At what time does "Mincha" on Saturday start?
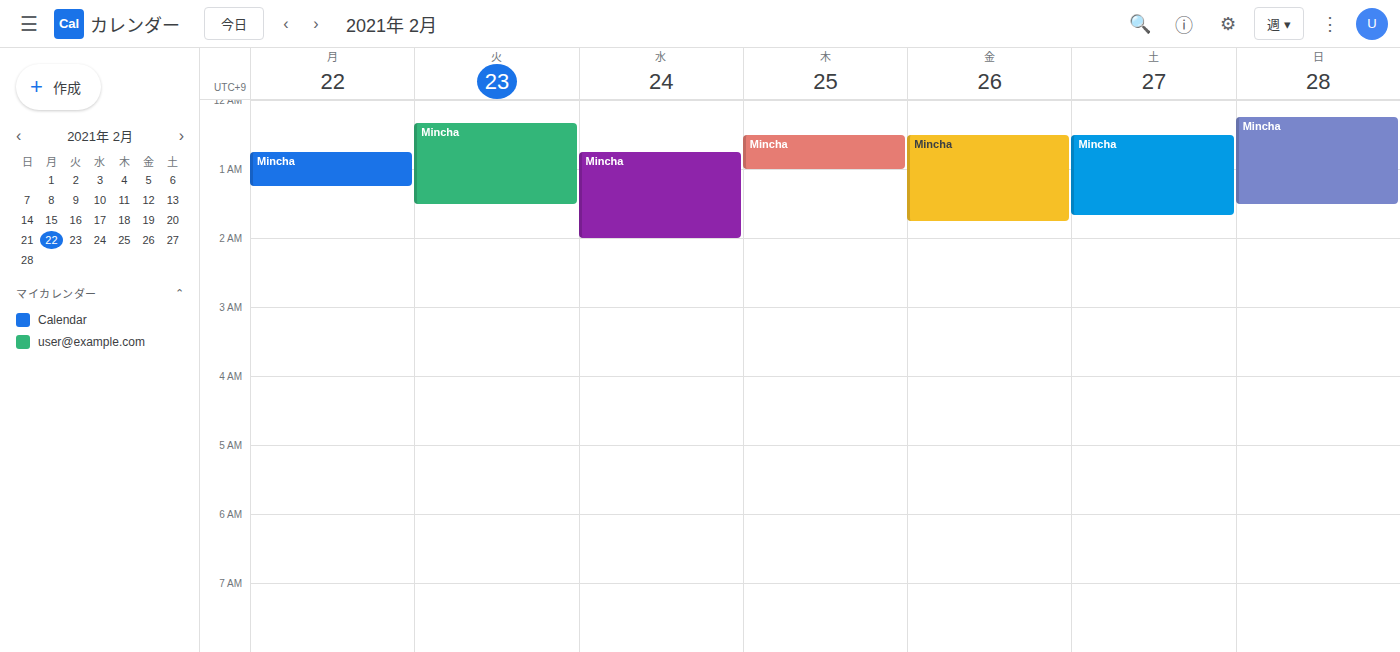
12:30 AM